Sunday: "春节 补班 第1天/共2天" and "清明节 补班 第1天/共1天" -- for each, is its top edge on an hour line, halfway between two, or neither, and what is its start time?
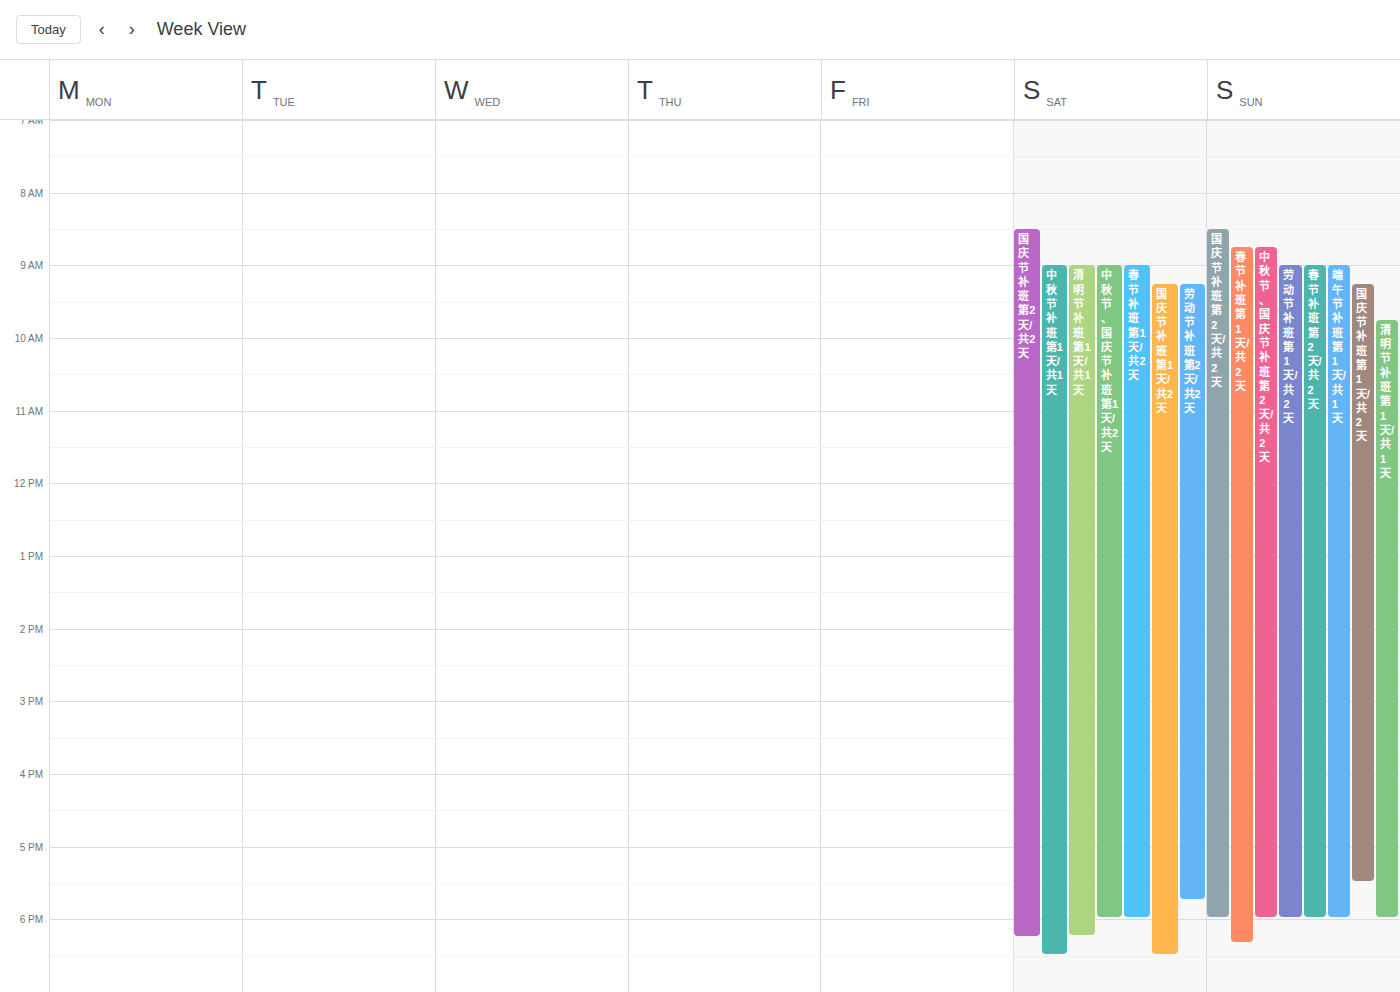
"春节 补班 第1天/共2天": 08:45, neither: three quarters of the way from the 08:00 line to the 09:00 line. "清明节 补班 第1天/共1天": 09:45, neither: three quarters of the way from the 09:00 line to the 10:00 line.